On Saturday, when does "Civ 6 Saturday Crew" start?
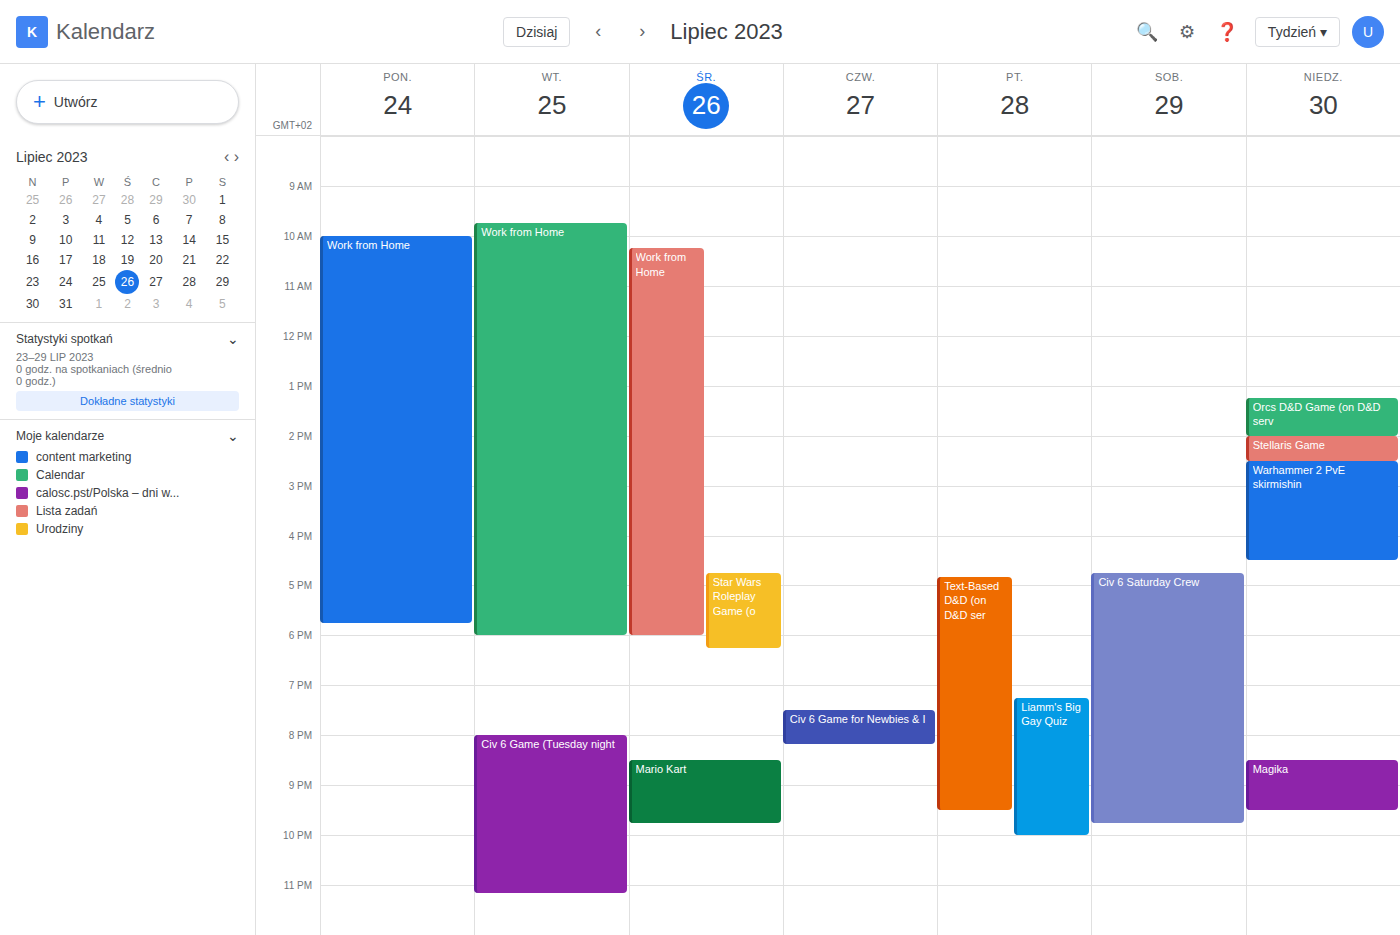
4:45 PM